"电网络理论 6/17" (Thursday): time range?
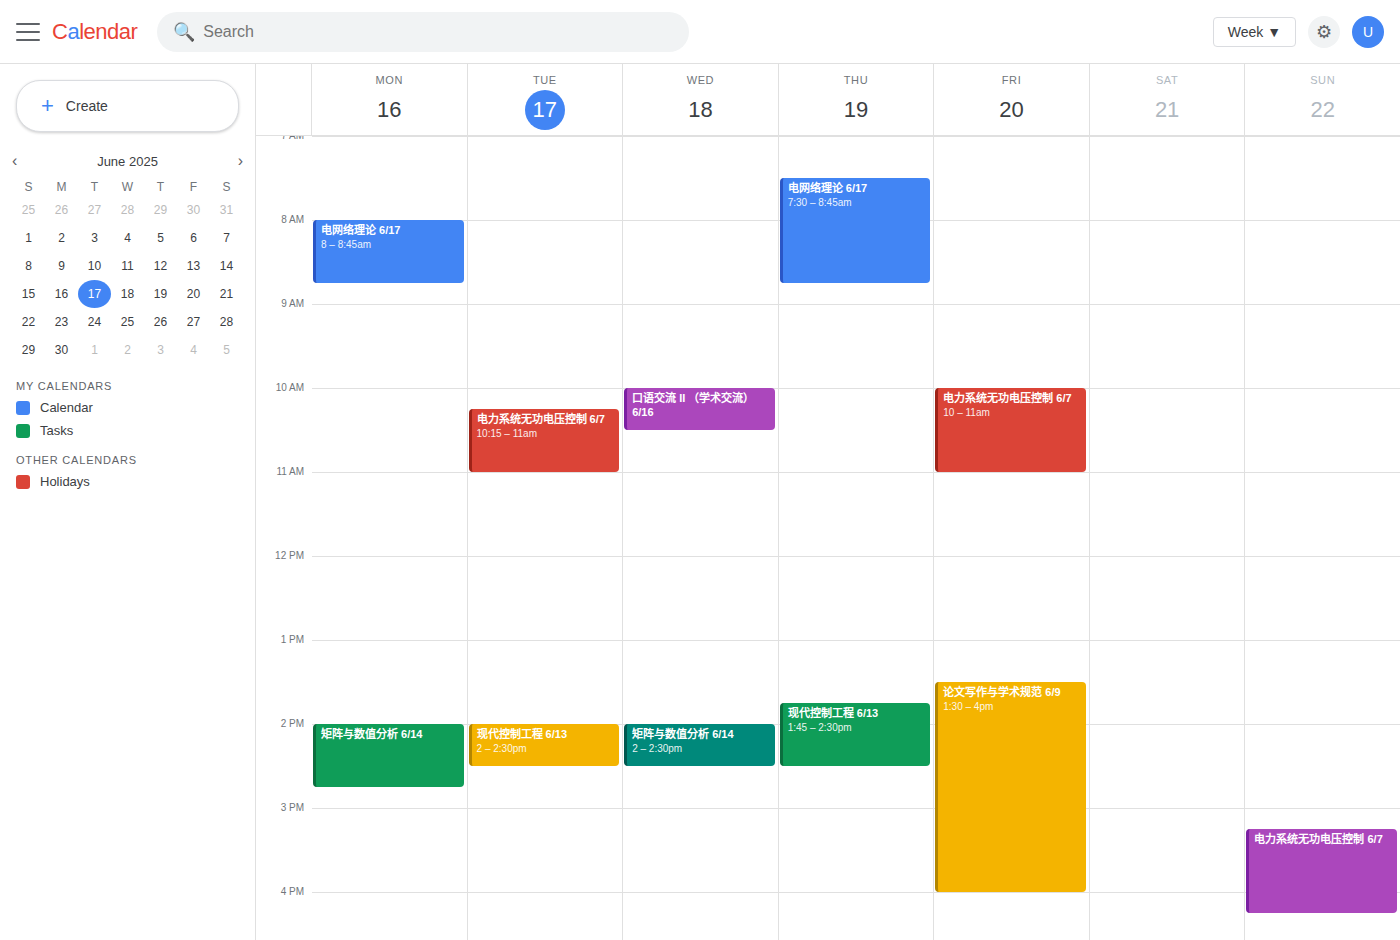
7:30 AM to 8:45 AM